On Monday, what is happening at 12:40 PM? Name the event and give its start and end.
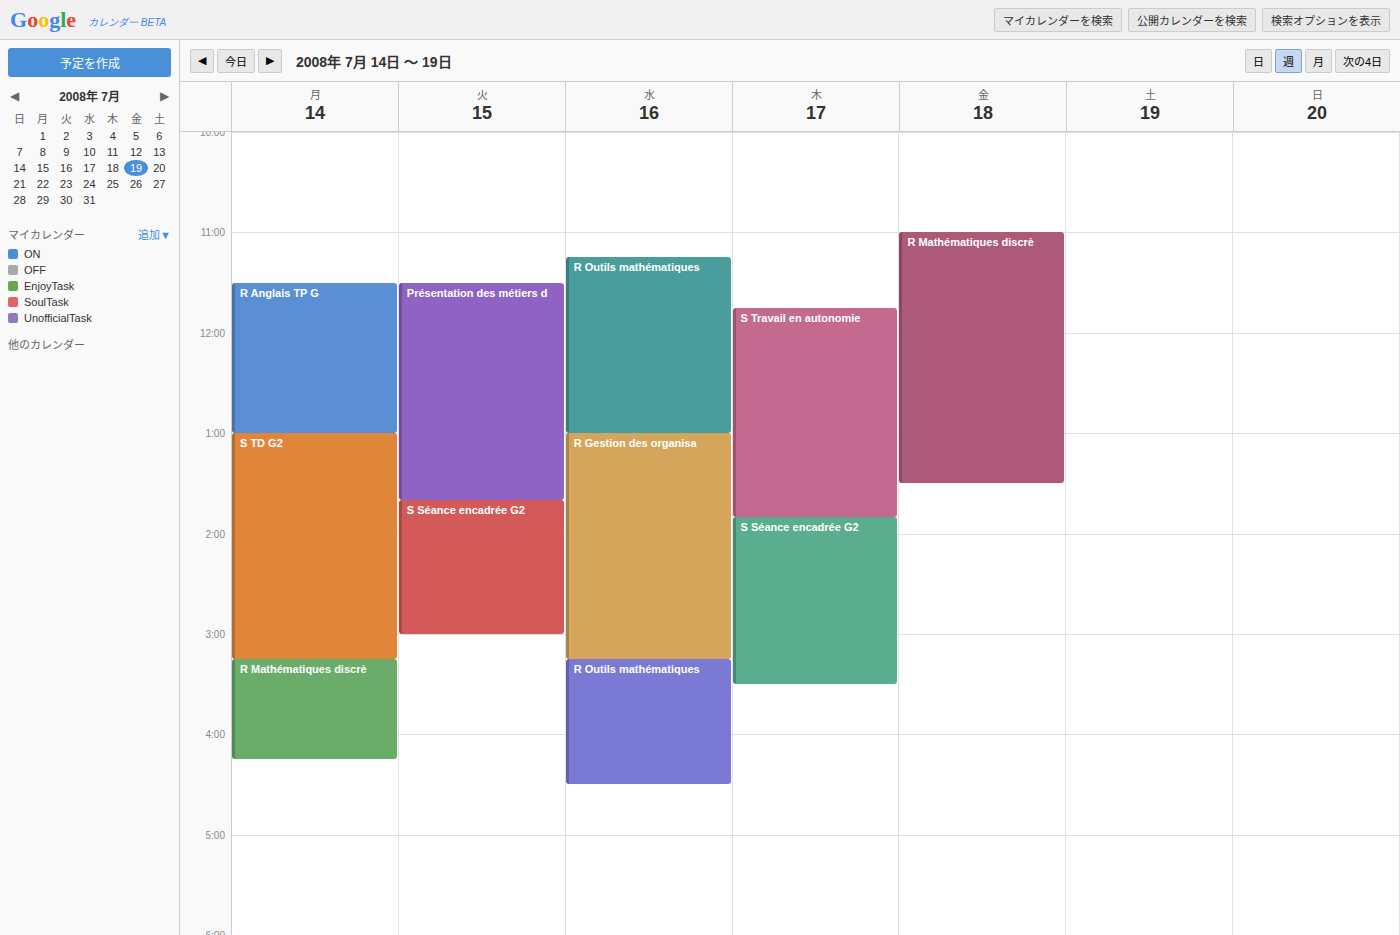
"R Anglais TP G", 11:30 AM to 1:00 PM